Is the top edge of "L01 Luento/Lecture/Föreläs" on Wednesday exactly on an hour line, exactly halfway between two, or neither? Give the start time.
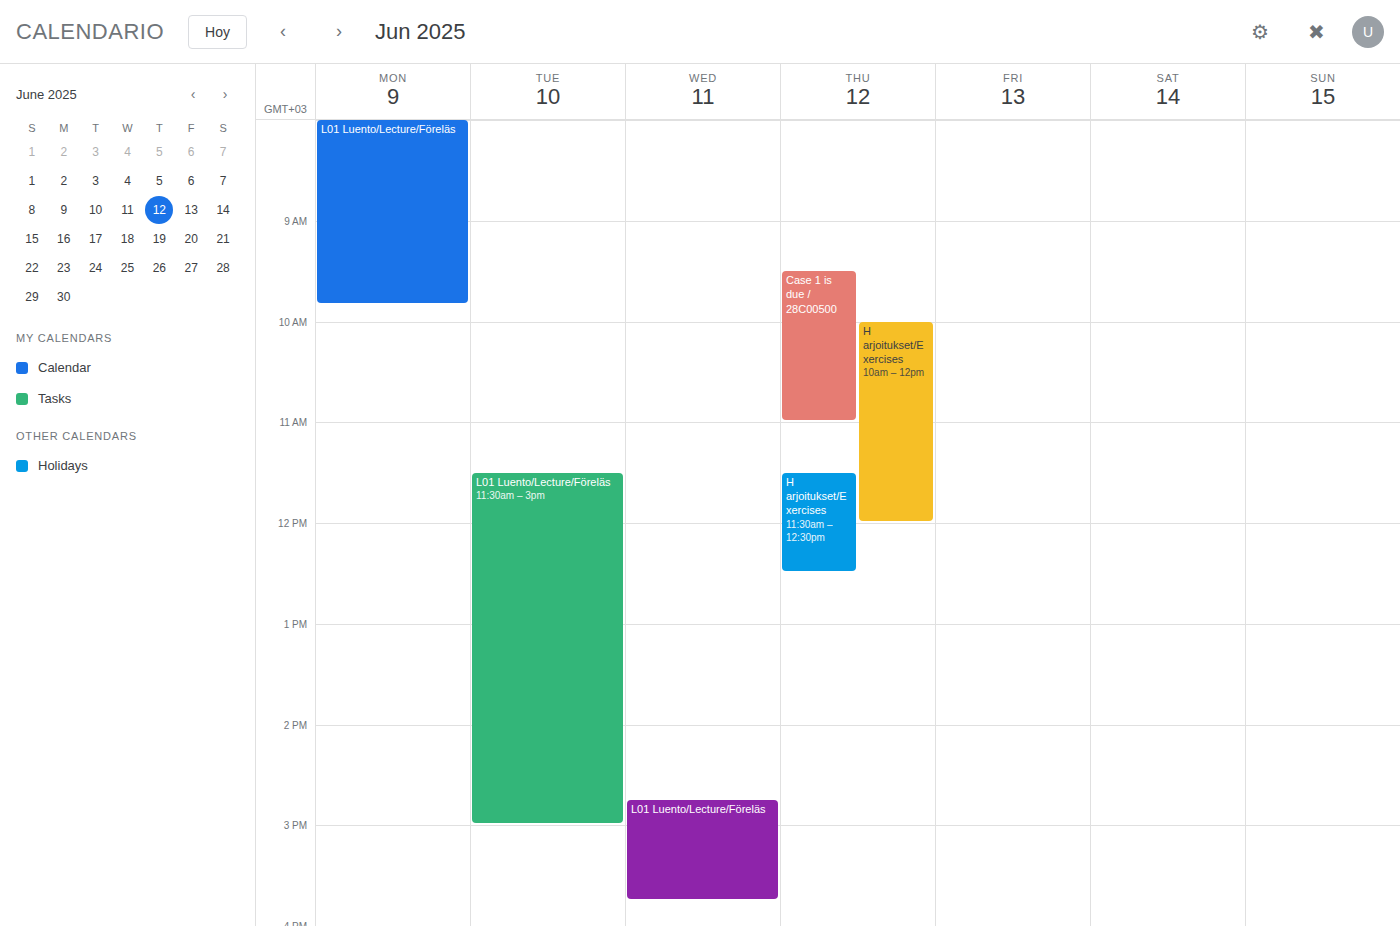
2:45 PM -- neither: three quarters of the way from the 2 PM line to the 3 PM line.